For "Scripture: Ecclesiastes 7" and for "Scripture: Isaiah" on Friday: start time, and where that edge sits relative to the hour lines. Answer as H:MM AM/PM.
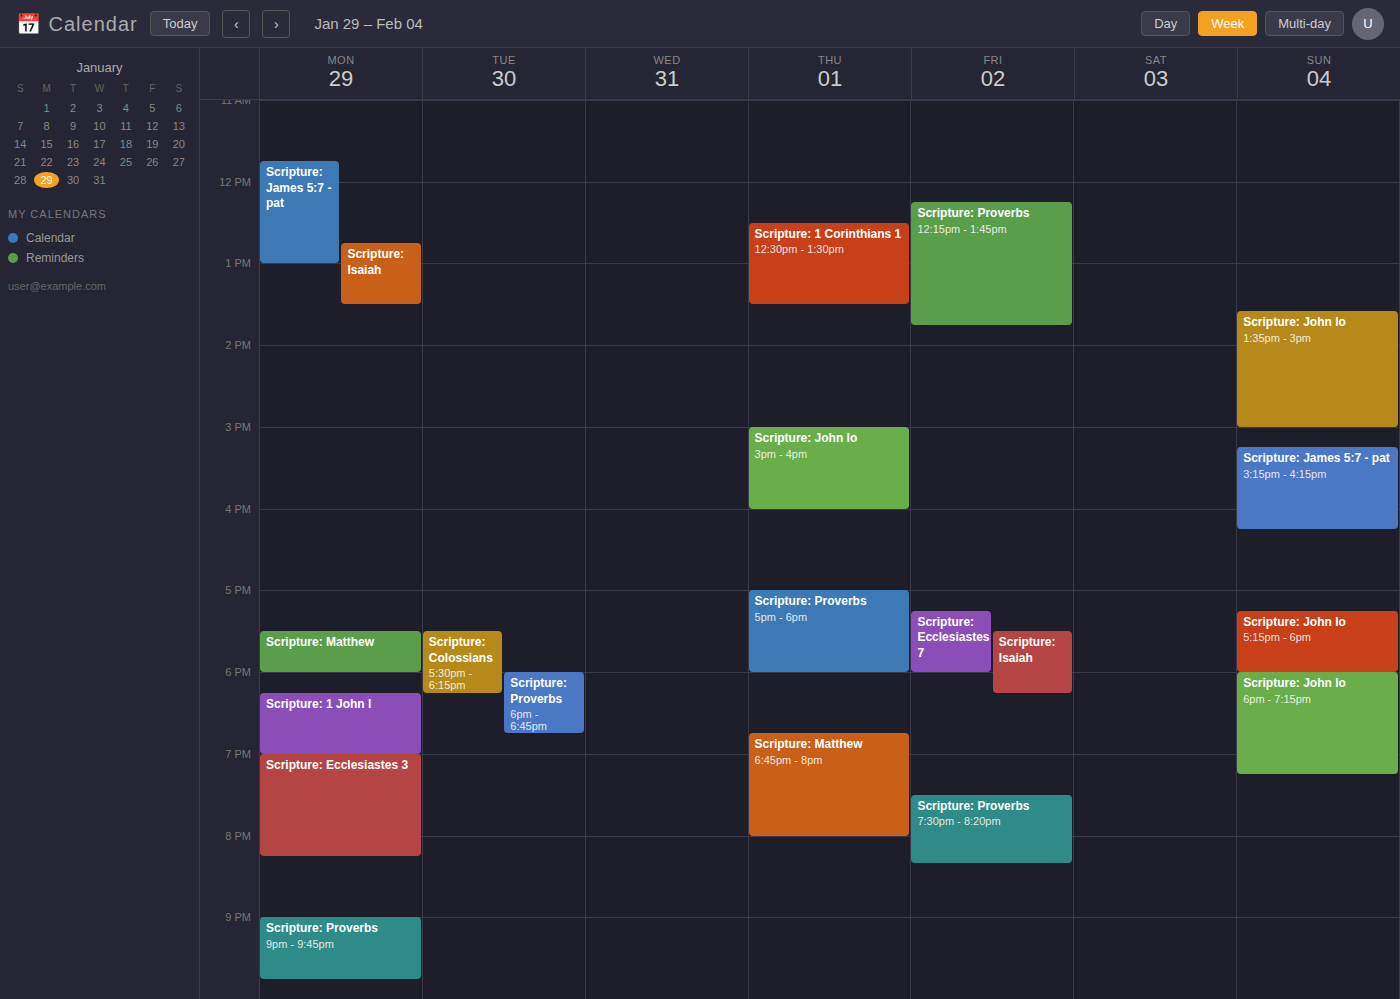
"Scripture: Ecclesiastes 7": 5:15 PM, neither: a quarter of the way from the 5 PM line to the 6 PM line. "Scripture: Isaiah": 5:30 PM, halfway between the 5 PM and 6 PM lines.